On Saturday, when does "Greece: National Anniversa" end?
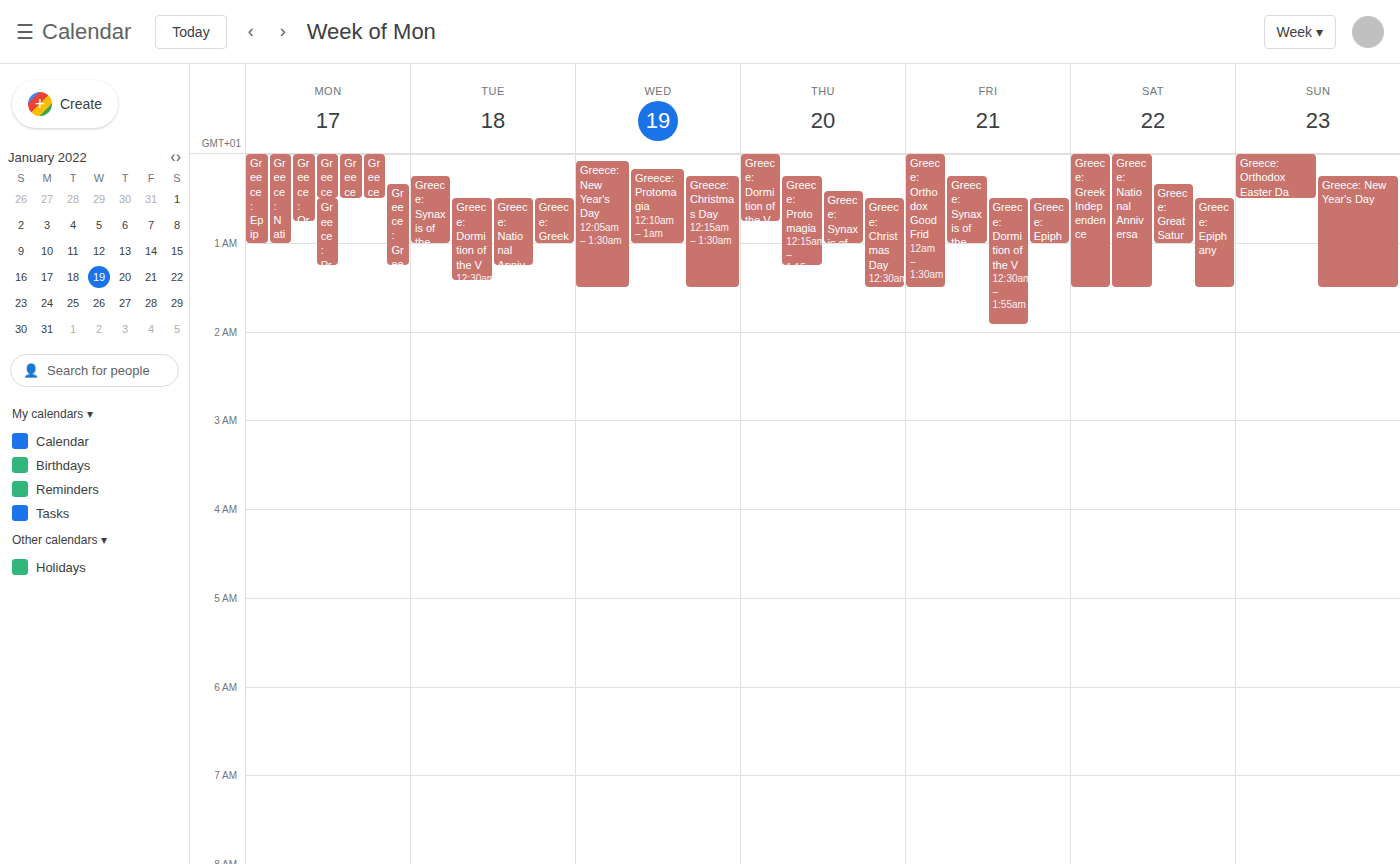
1:30 AM